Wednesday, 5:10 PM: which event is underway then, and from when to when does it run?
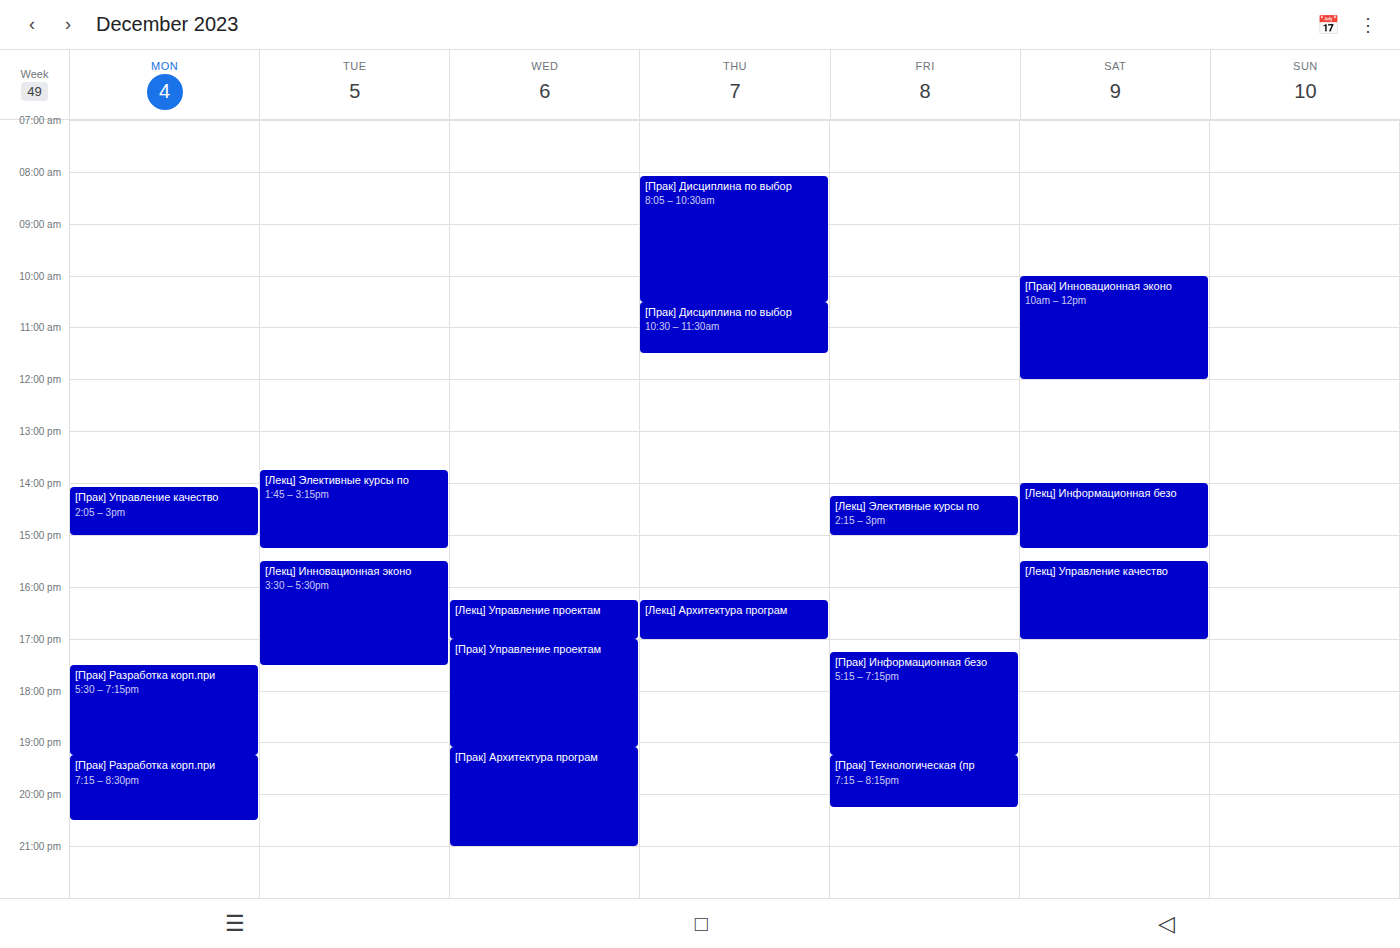
"[Прак] Управление проектам", 5:00 PM to 7:05 PM